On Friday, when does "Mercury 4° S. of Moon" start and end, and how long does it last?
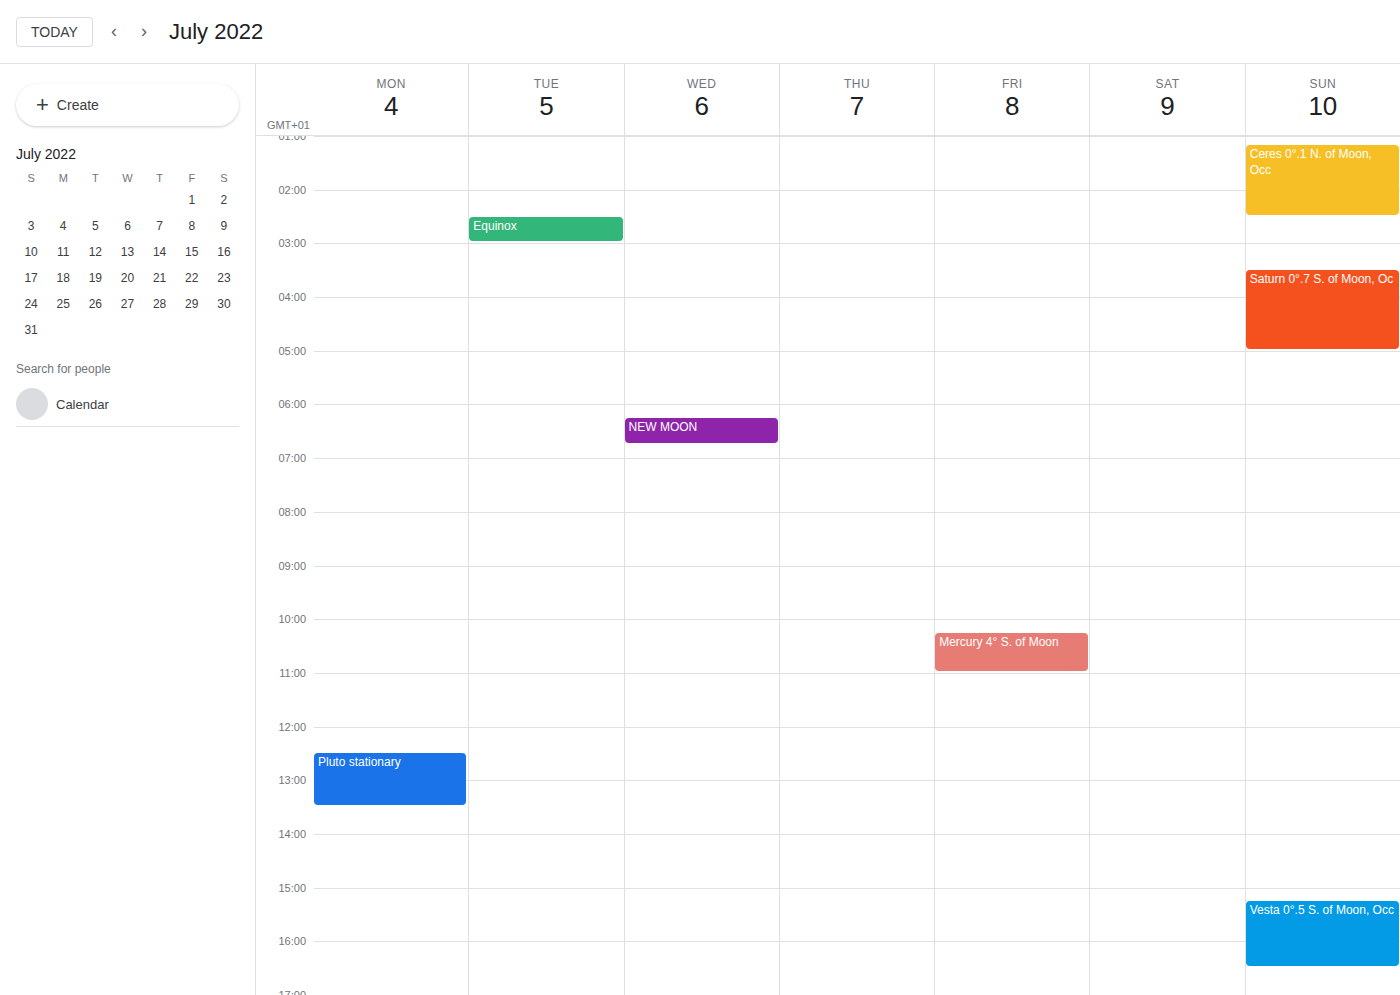
10:15 AM to 11:00 AM, 45 minutes